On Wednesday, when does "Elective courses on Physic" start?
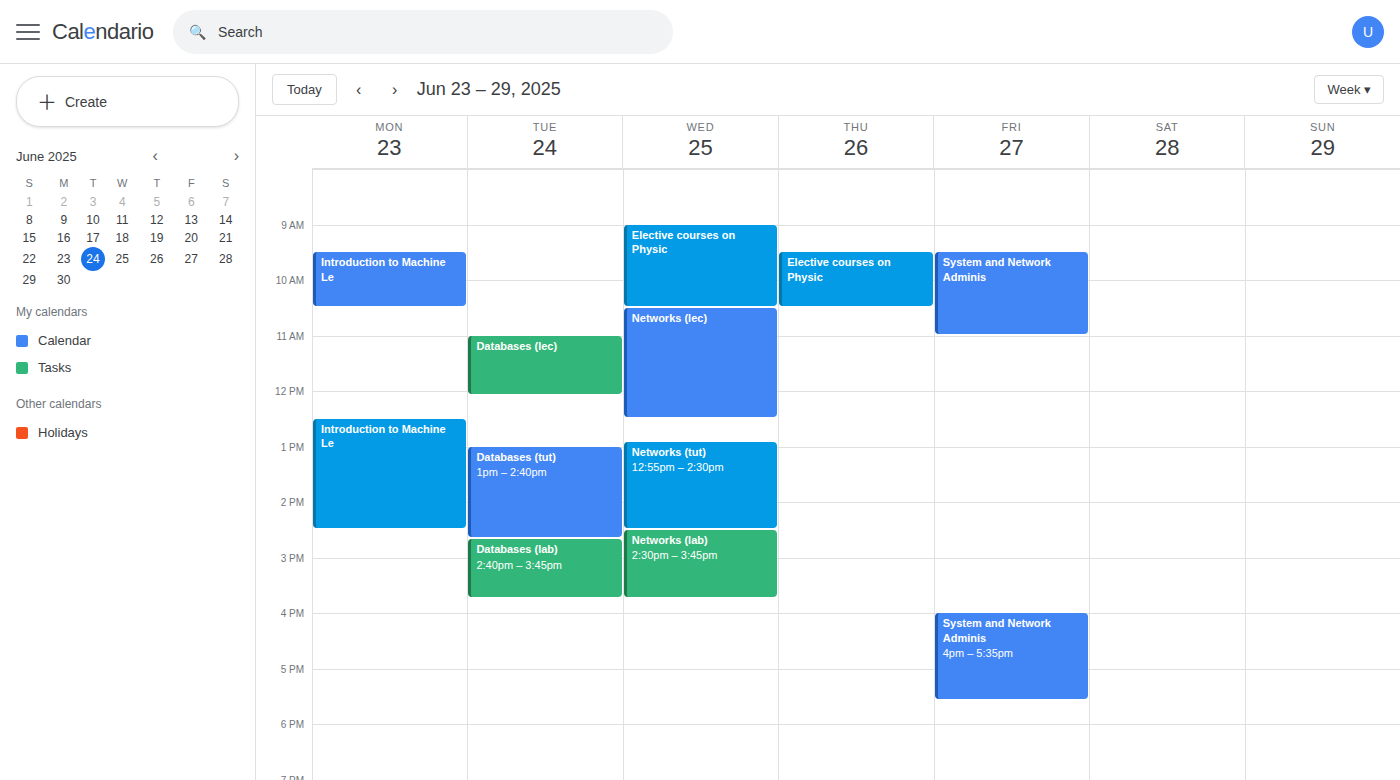
9:00 AM